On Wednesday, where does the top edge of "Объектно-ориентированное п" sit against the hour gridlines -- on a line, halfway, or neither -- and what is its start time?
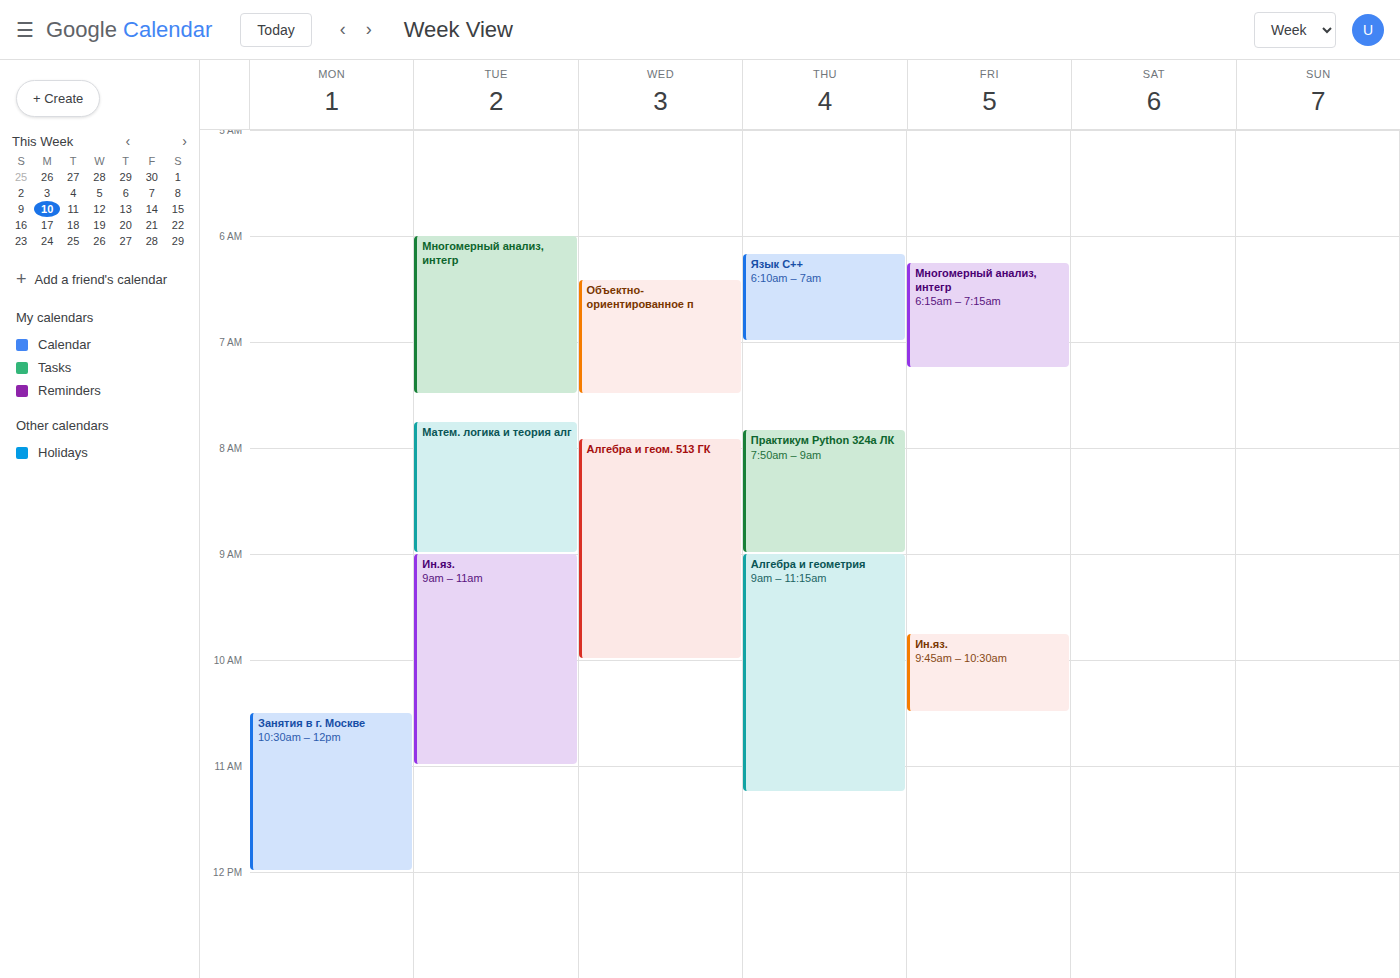
6:25 AM -- neither: 25 minutes below the 6 AM line and 35 minutes above the 7 AM line.